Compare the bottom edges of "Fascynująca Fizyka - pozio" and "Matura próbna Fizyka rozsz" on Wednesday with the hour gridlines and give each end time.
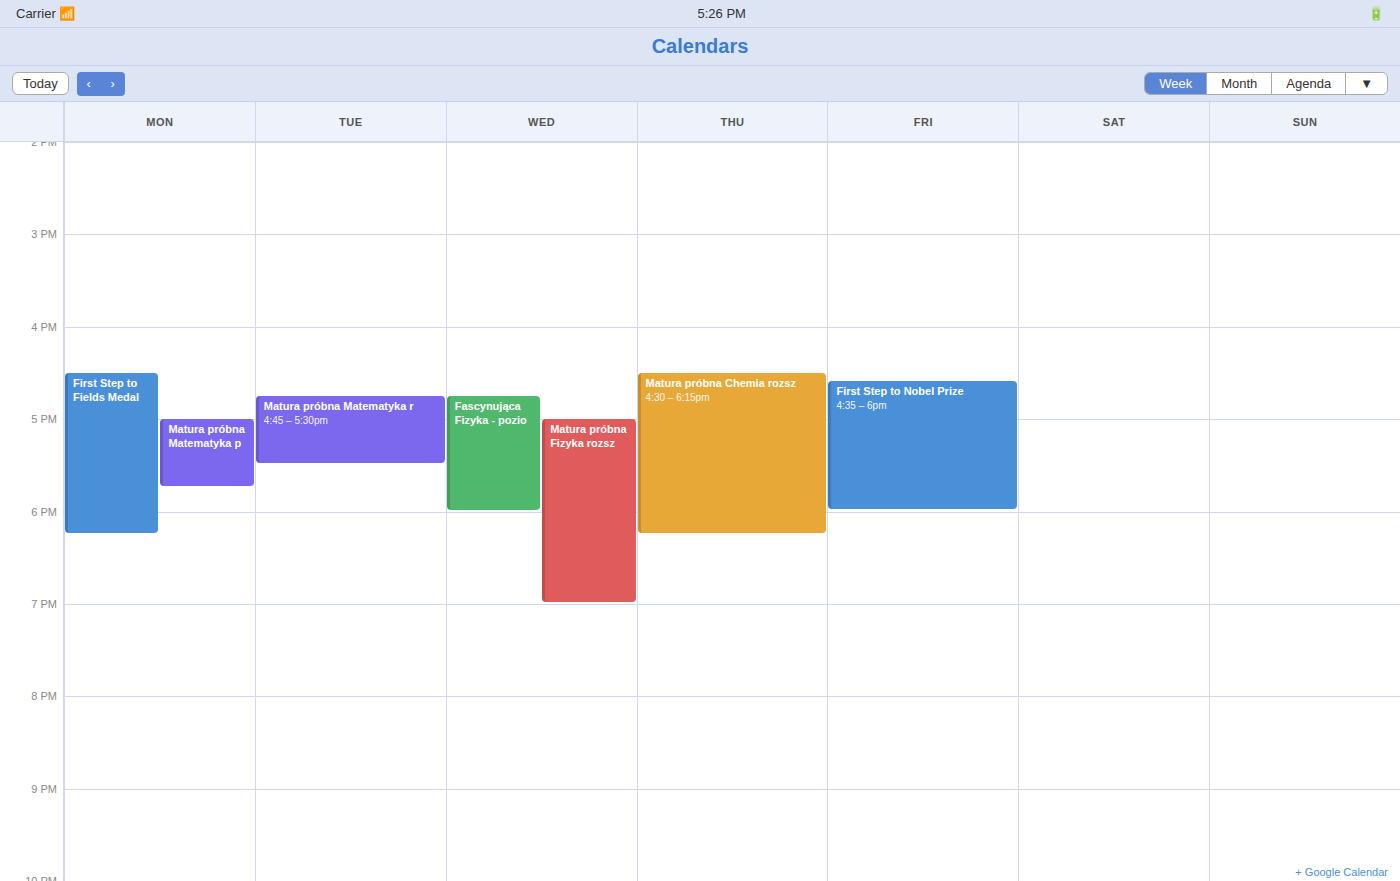
"Fascynująca Fizyka - pozio": 6:00 PM, exactly on the 6 PM line. "Matura próbna Fizyka rozsz": 7:00 PM, exactly on the 7 PM line.